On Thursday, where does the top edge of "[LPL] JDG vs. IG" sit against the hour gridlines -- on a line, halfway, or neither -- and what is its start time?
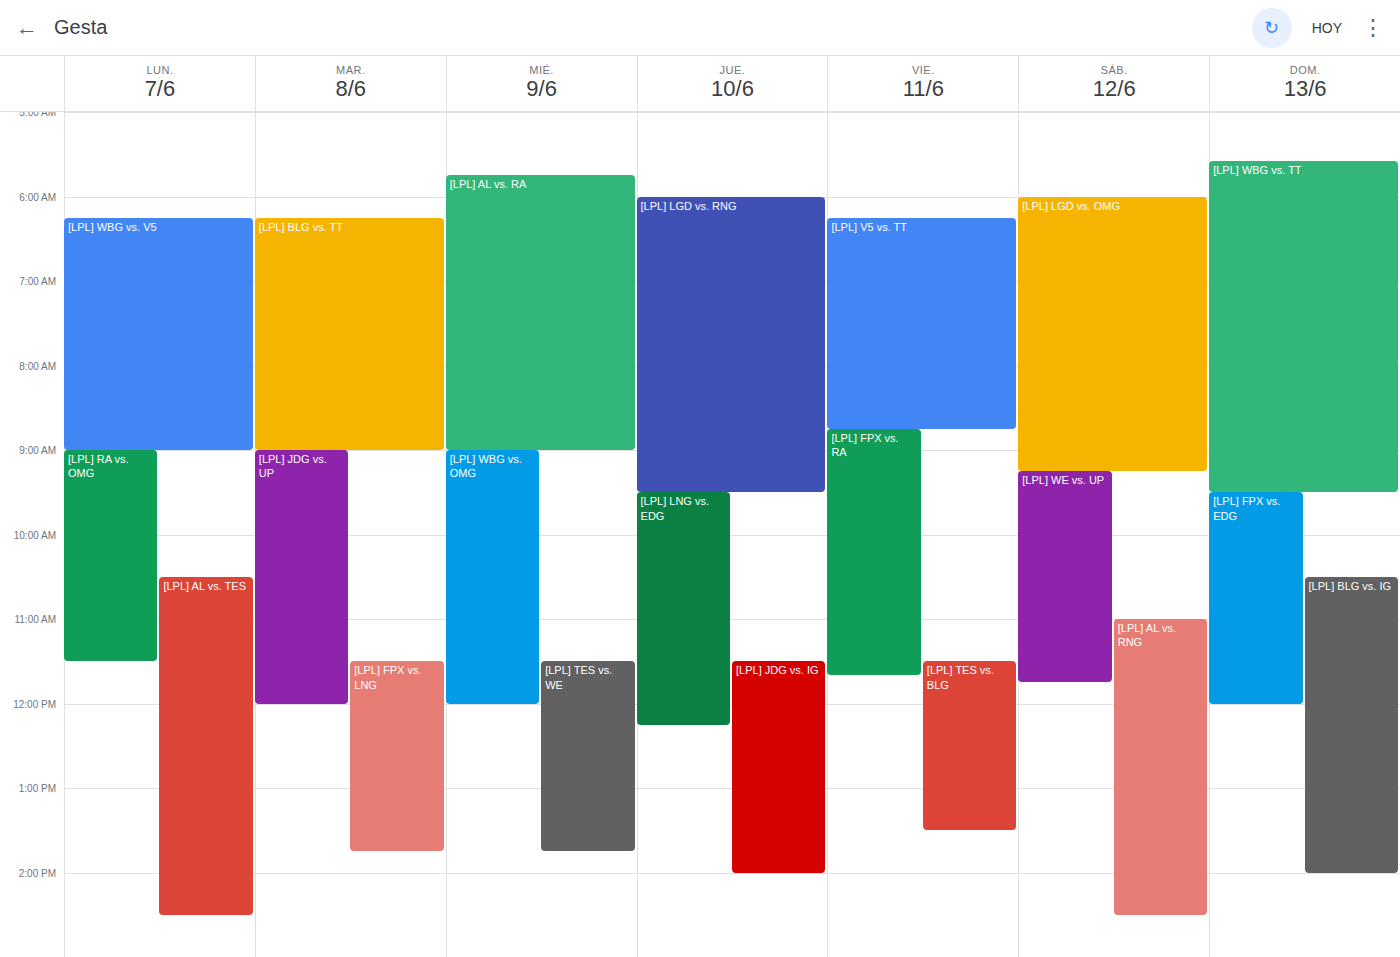
11:30 AM -- halfway between the 11 AM and 12 PM lines.